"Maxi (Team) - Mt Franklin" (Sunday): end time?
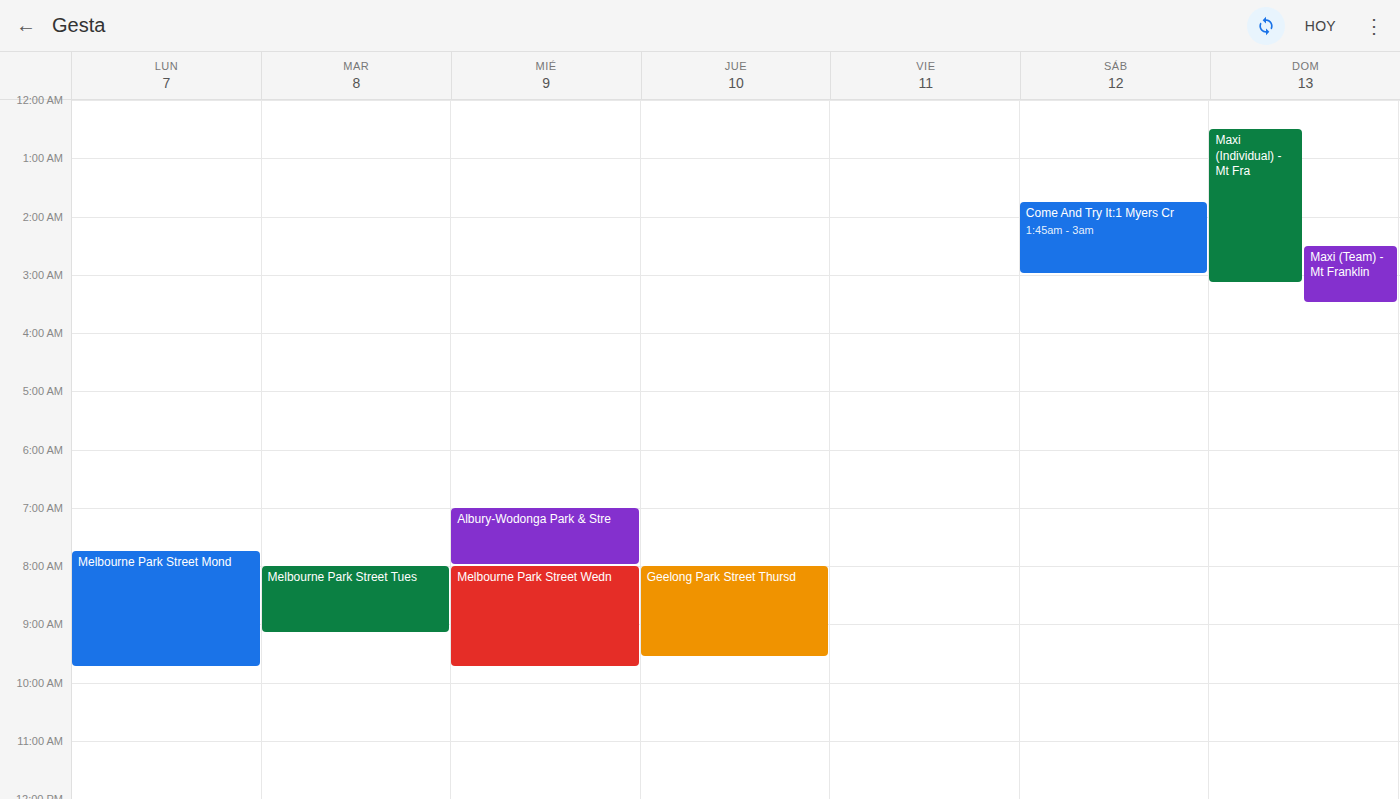
3:30 AM